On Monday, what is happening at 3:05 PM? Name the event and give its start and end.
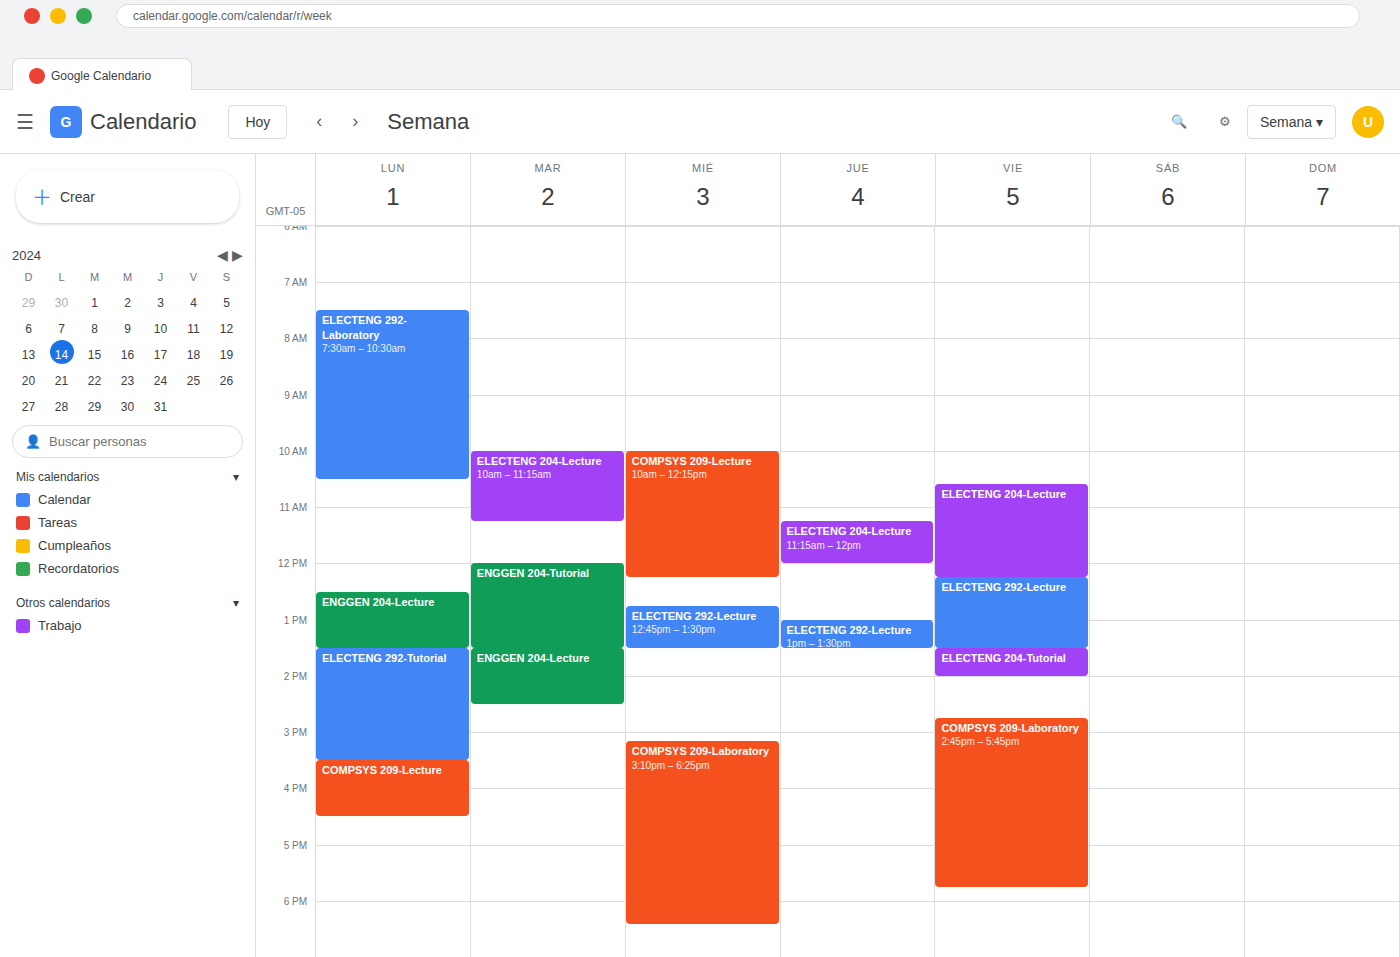
"ELECTENG 292-Tutorial", 1:30 PM to 3:30 PM